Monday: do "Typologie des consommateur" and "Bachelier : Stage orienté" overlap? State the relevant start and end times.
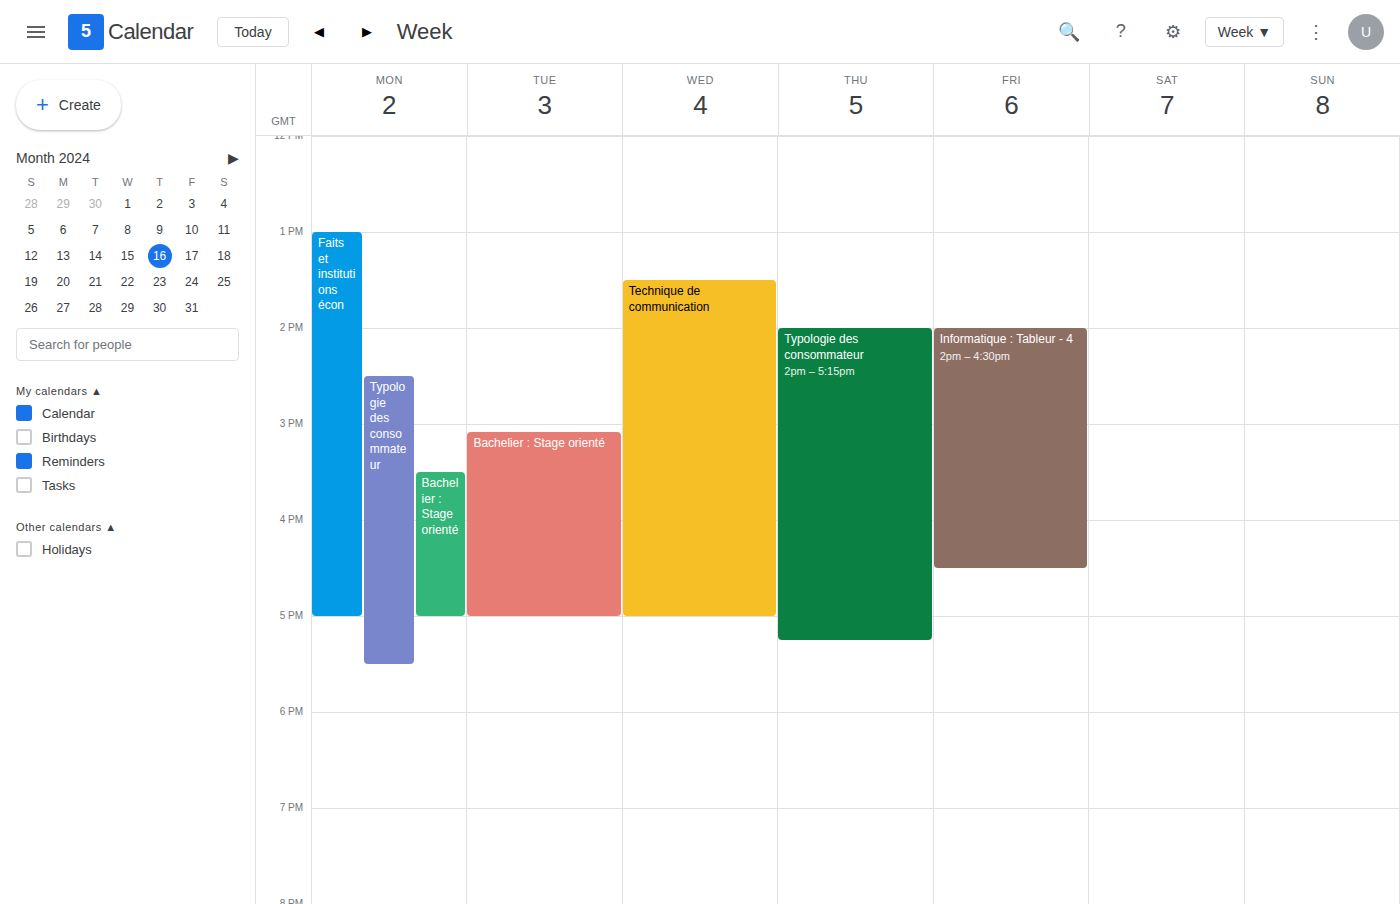
"Bachelier : Stage orienté" runs 3:30 PM to 5:00 PM, inside "Typologie des consommateur" -- they overlap.